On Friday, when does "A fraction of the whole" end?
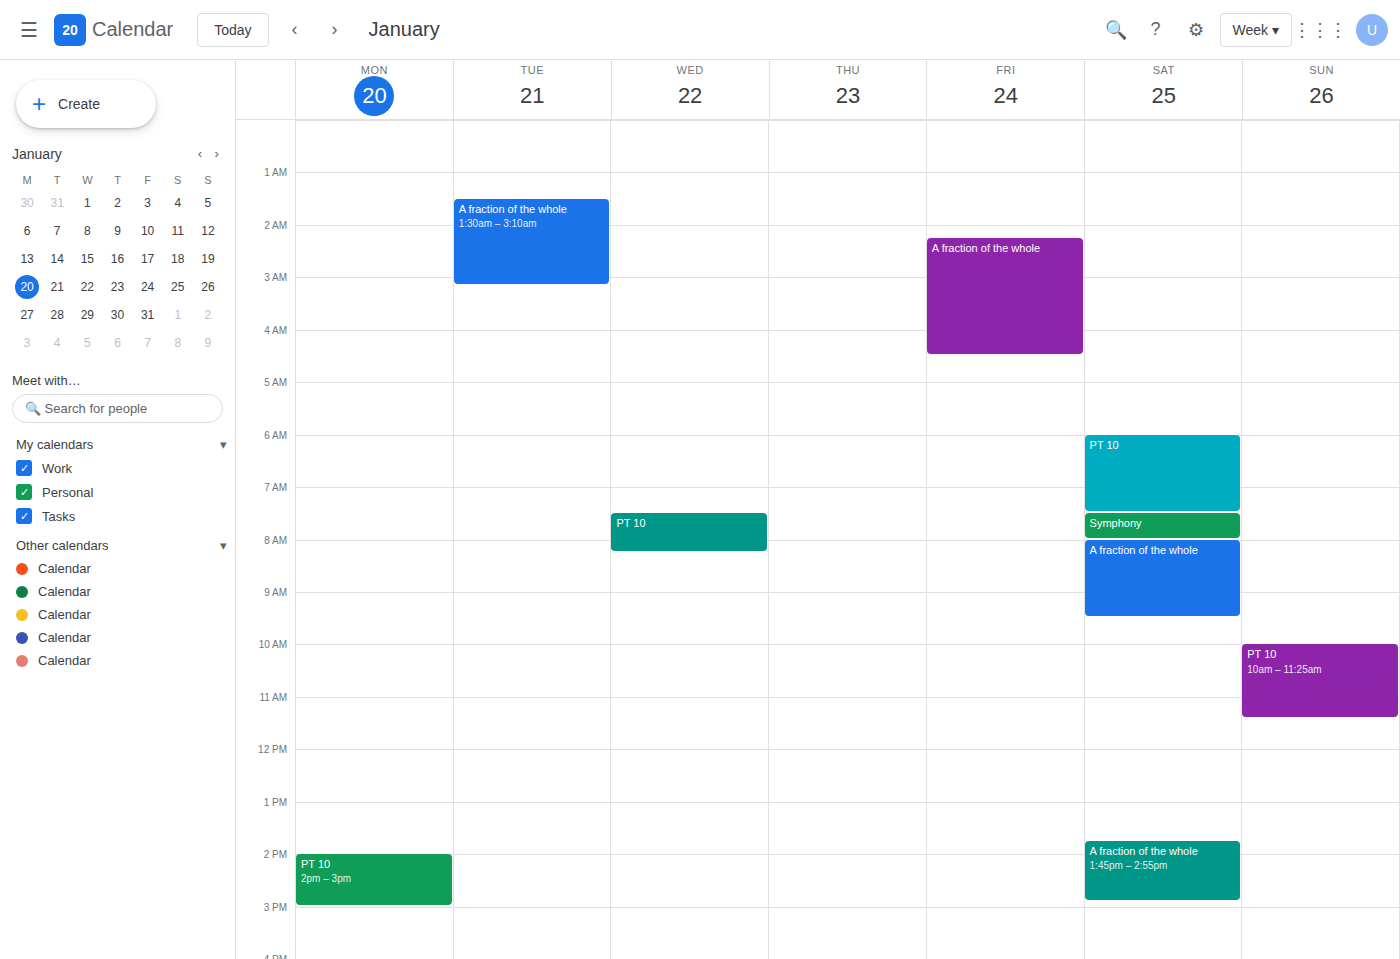
04:30